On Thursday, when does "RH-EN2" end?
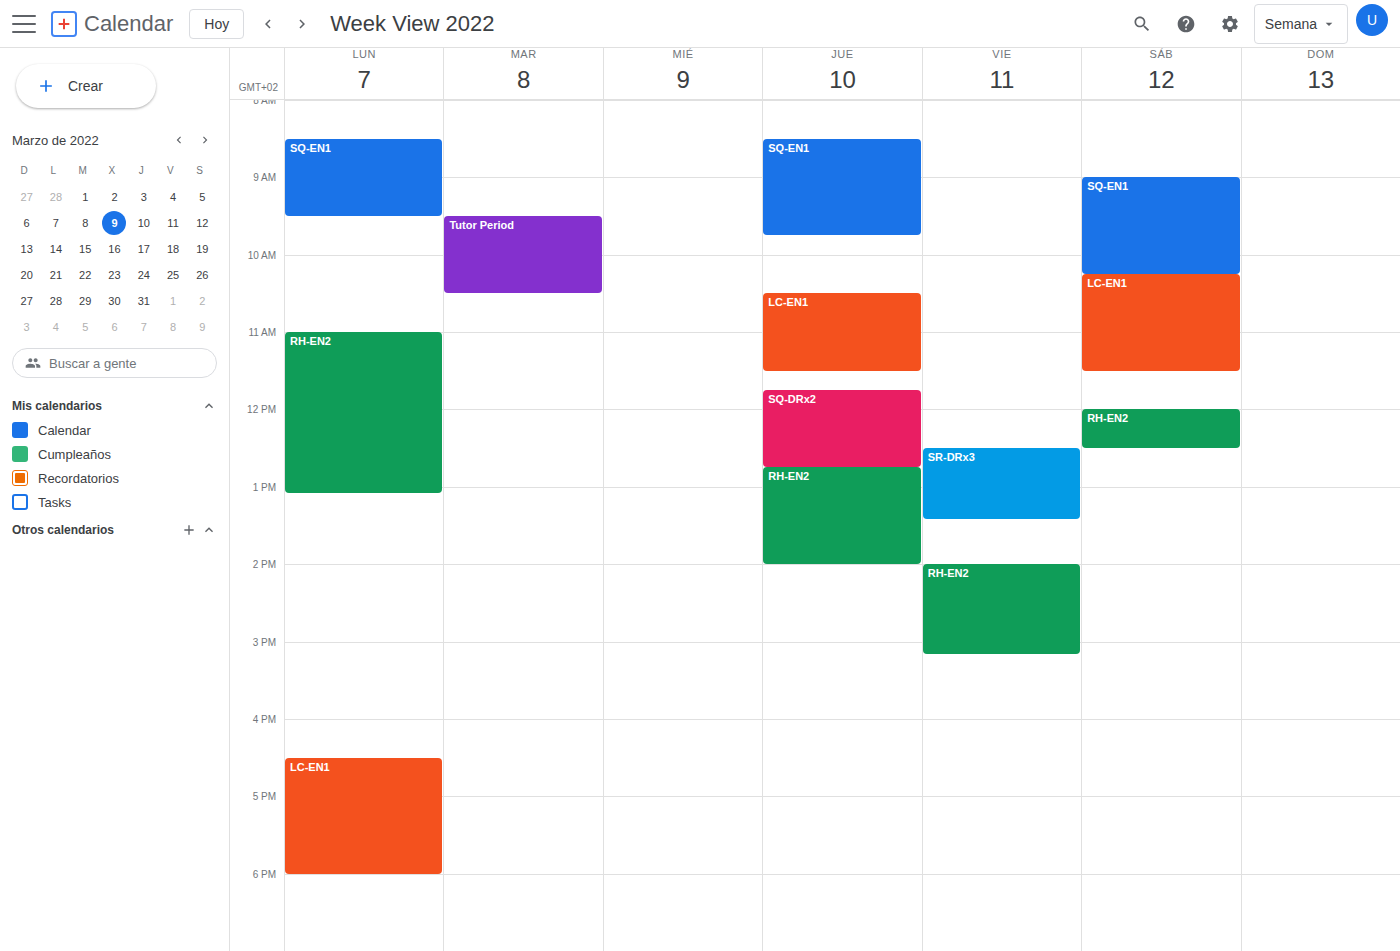
2:00 PM